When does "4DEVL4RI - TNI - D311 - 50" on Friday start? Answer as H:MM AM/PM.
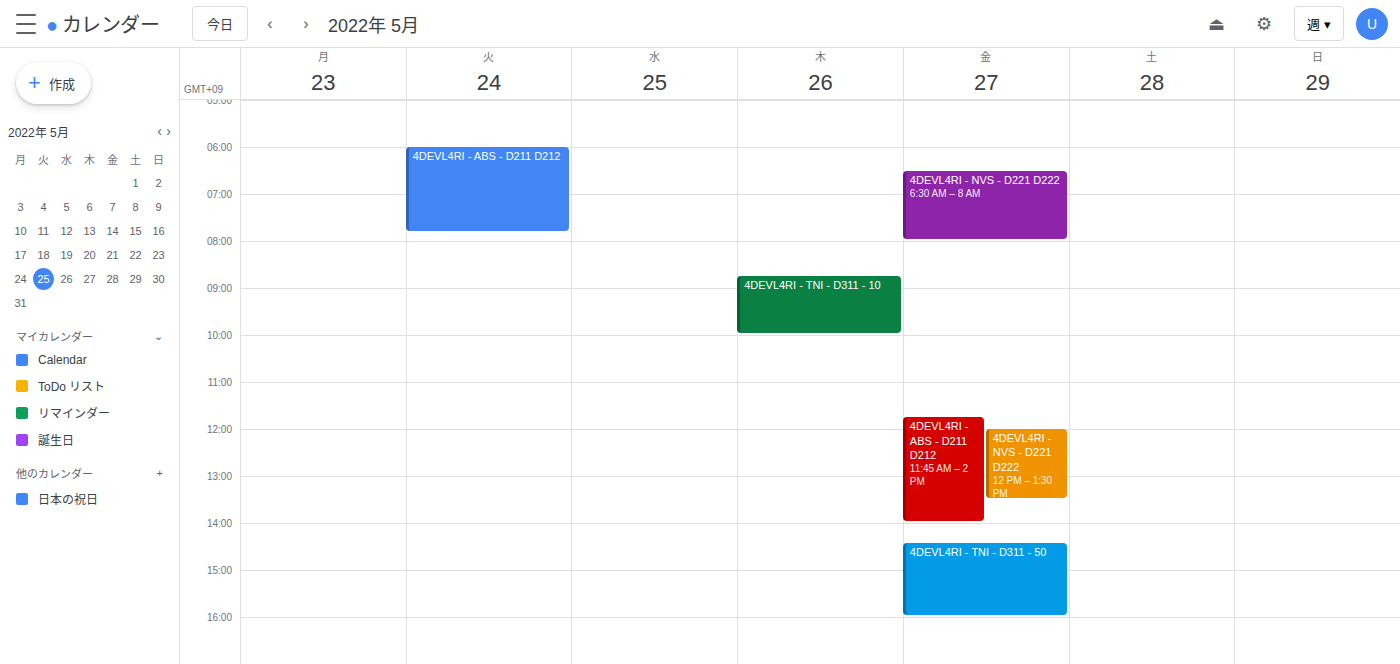
2:25 PM